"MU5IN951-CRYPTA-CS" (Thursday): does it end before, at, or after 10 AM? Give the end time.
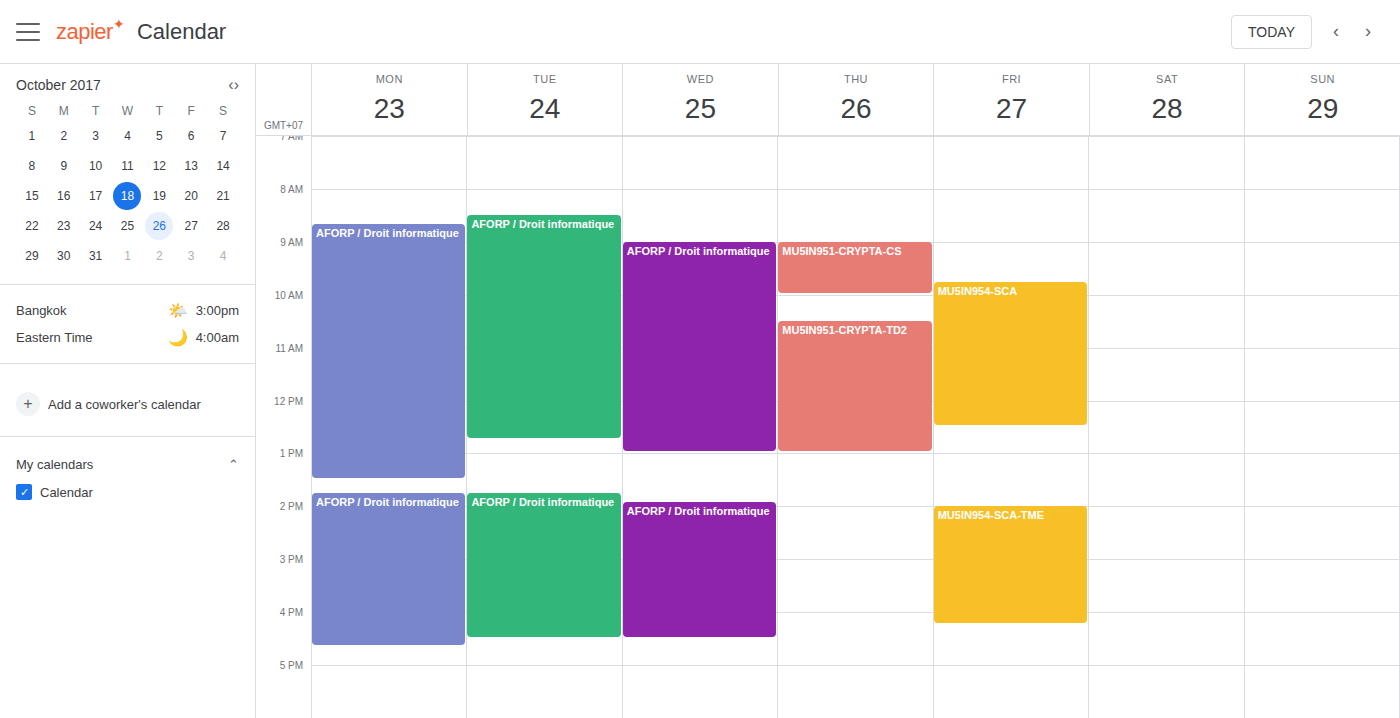
10:00 AM -- exactly at 10 AM, on the 10 AM line.